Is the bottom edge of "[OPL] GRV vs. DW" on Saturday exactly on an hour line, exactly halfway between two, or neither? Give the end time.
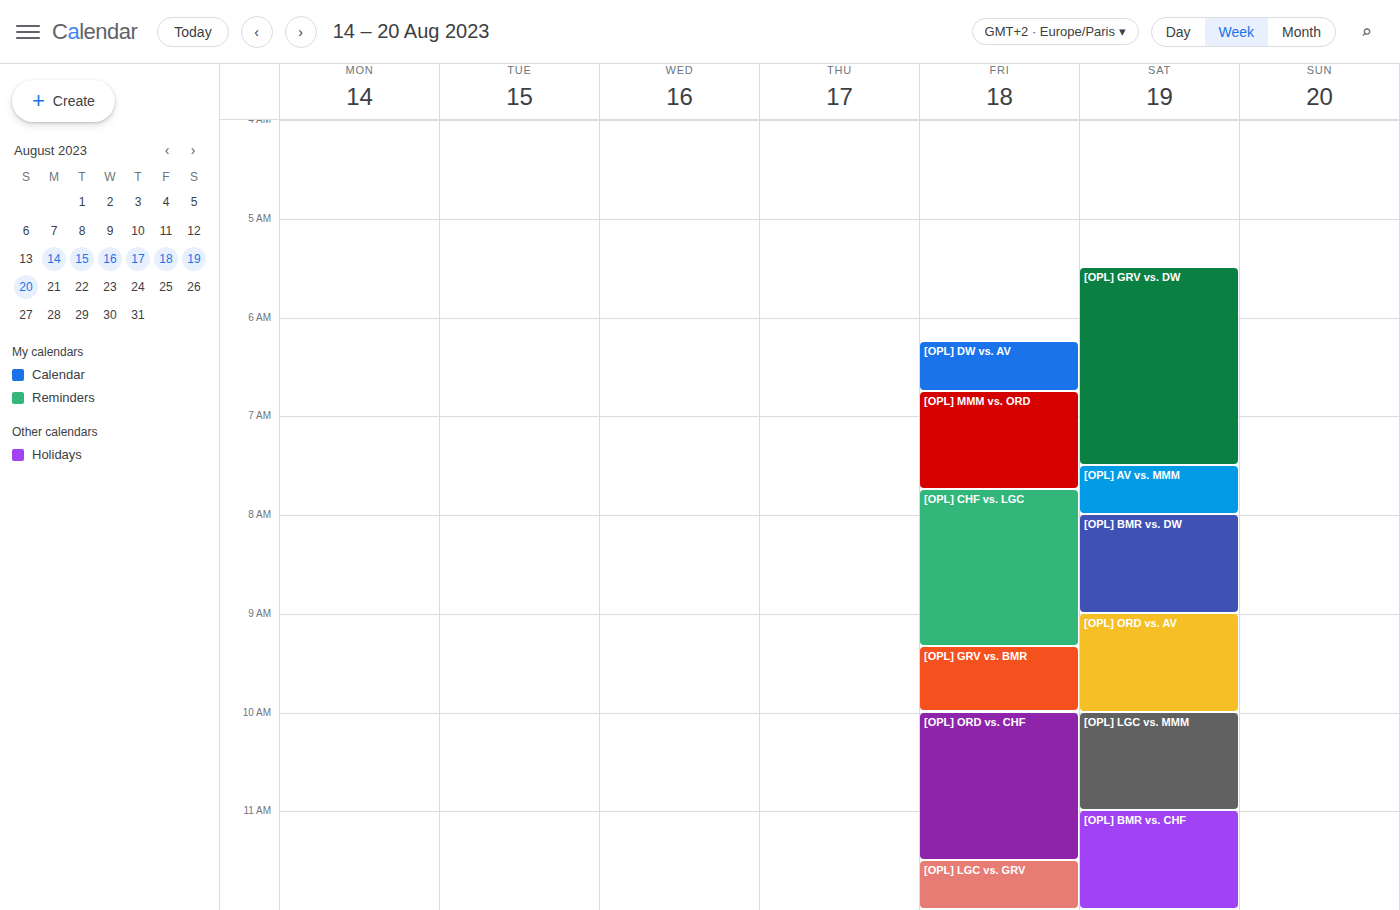
7:30 AM -- halfway between the 7 AM and 8 AM lines.